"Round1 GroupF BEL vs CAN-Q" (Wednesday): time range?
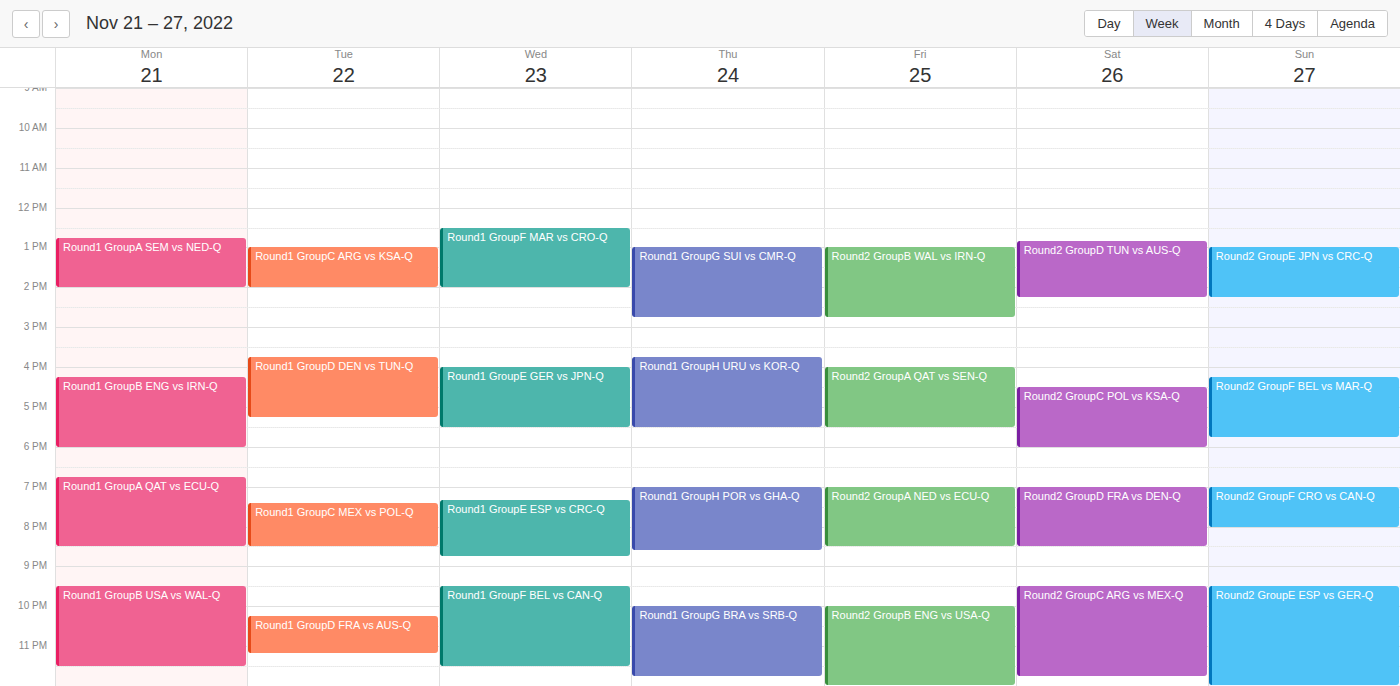
9:30 PM to 11:30 PM